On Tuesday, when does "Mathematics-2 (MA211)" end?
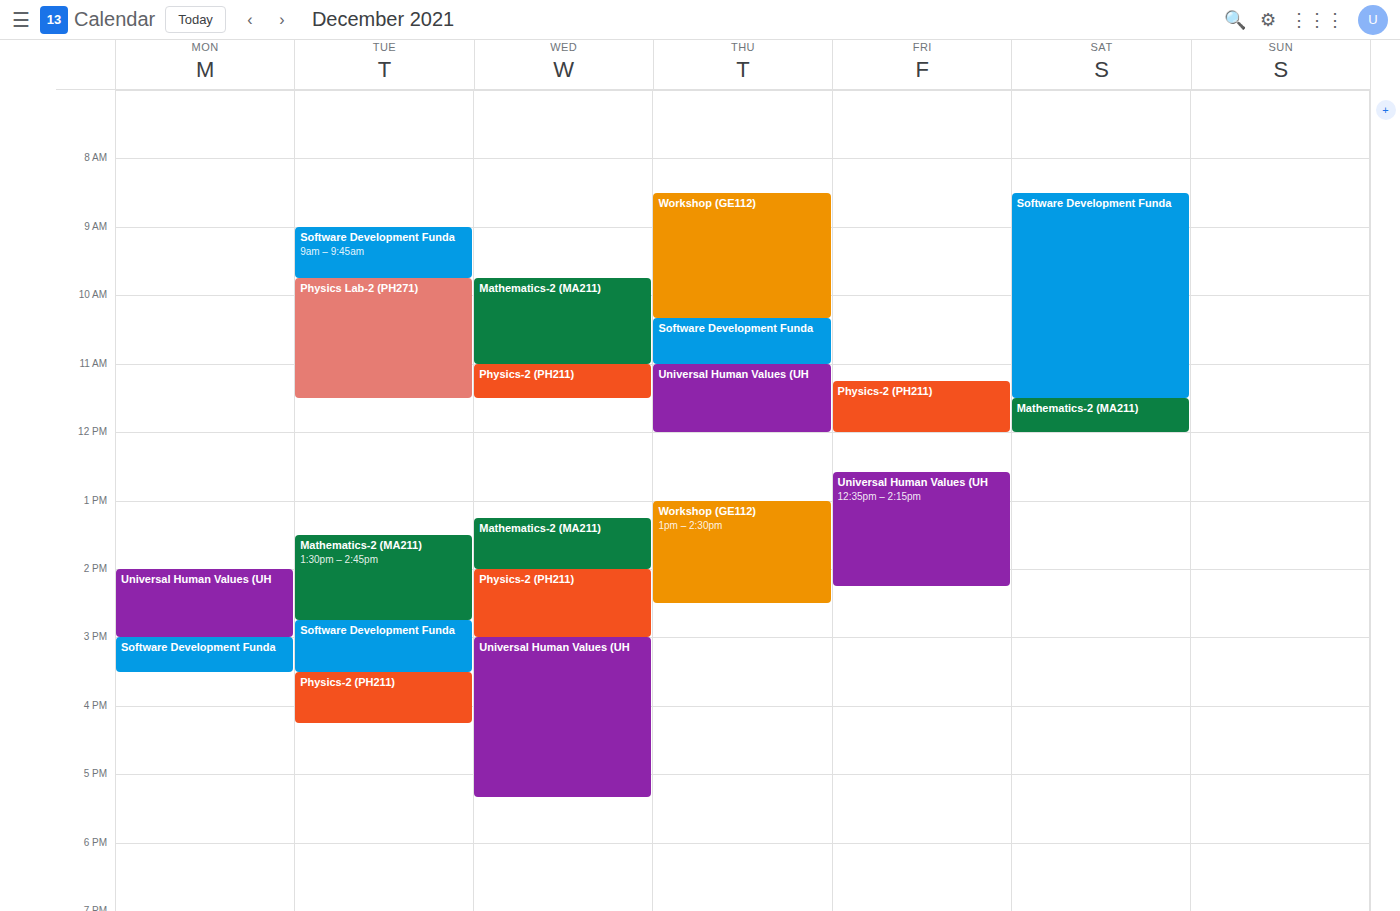
2:45 PM